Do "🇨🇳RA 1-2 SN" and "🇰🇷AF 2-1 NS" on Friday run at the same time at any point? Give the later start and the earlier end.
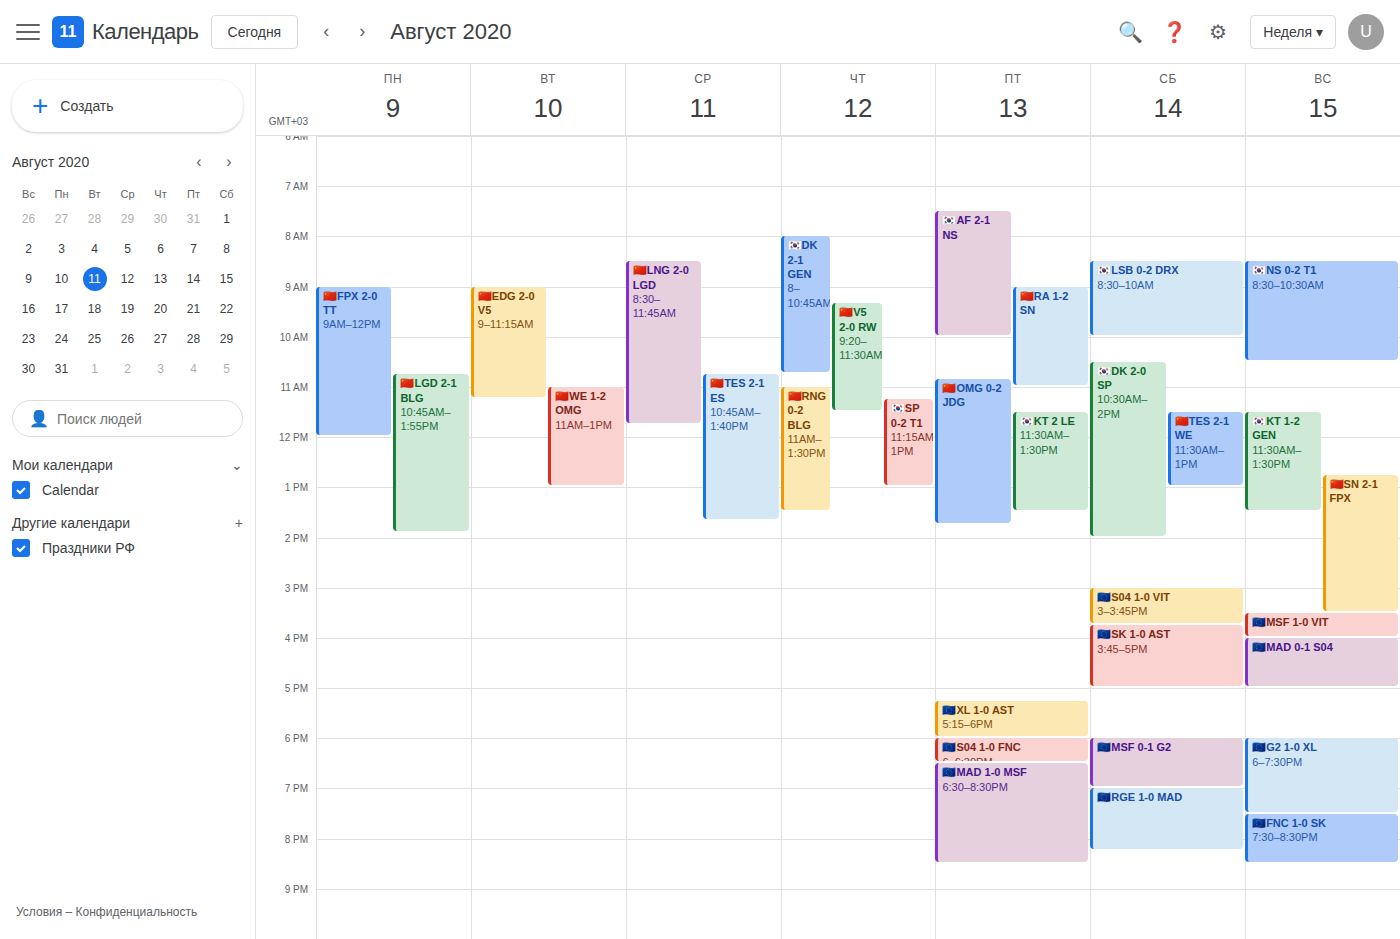
"🇨🇳RA 1-2 SN" starts at 9:00 AM, before "🇰🇷AF 2-1 NS" ends at 10:00 AM -- they overlap.